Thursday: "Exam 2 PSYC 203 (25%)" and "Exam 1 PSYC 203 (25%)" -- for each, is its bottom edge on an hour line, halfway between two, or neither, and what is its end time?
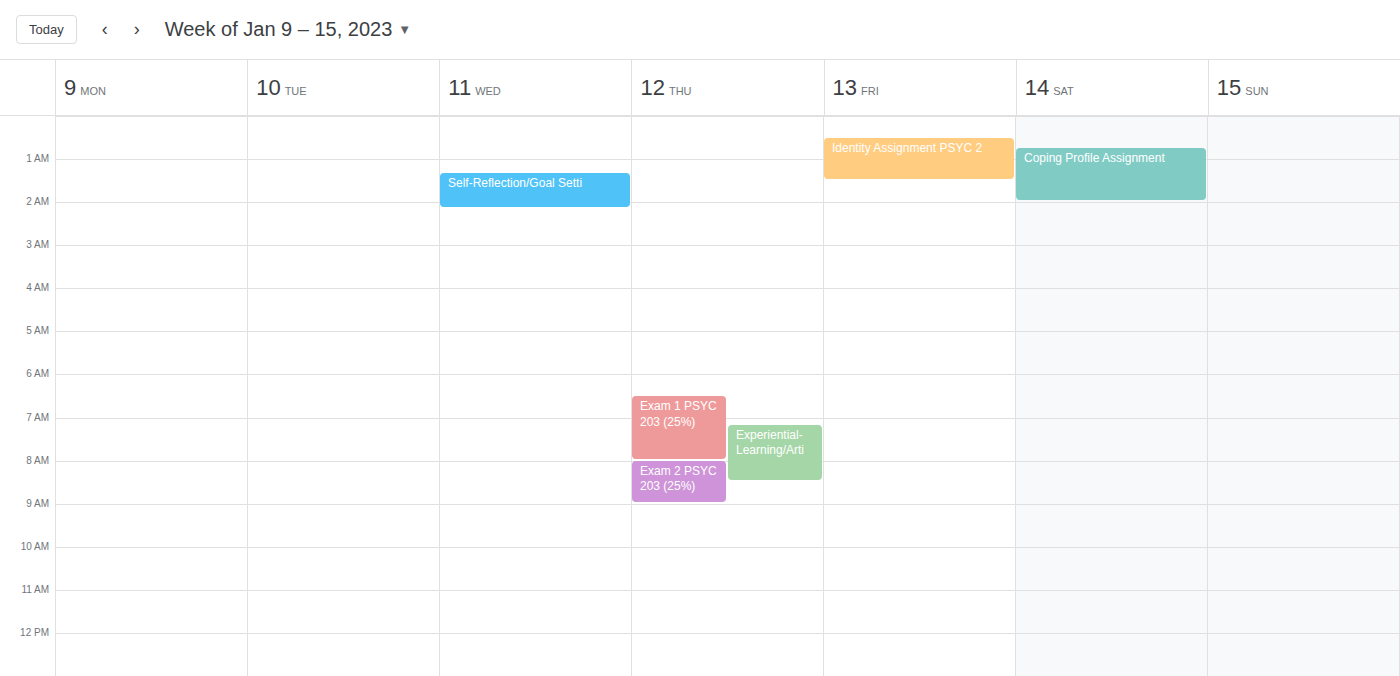
"Exam 2 PSYC 203 (25%)": 9:00 AM, exactly on the 9 AM line. "Exam 1 PSYC 203 (25%)": 8:00 AM, exactly on the 8 AM line.